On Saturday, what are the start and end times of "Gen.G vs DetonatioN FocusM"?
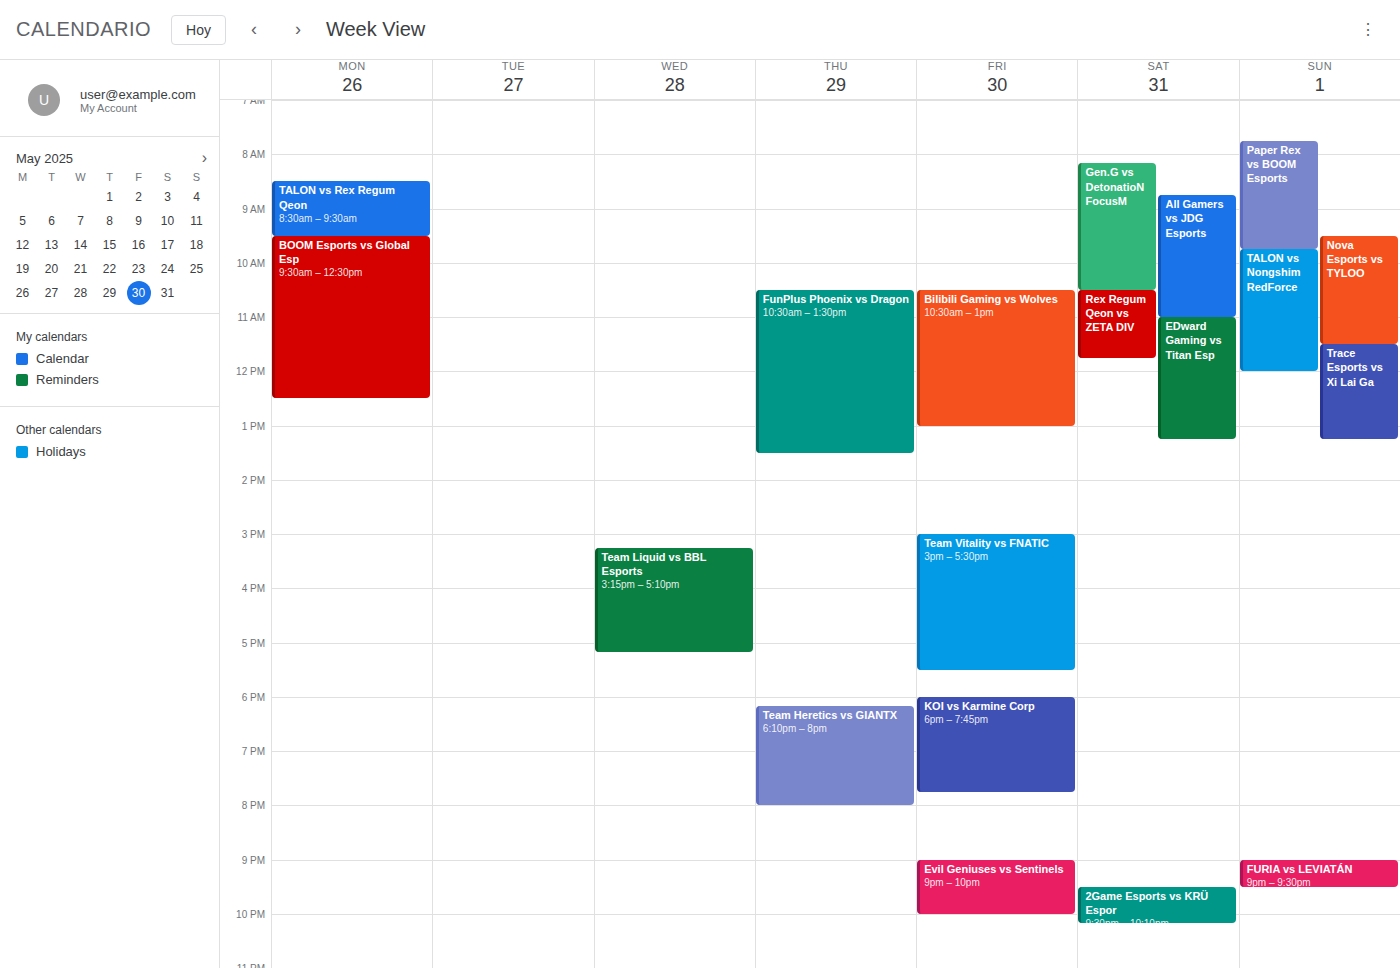
8:10 AM to 10:30 AM